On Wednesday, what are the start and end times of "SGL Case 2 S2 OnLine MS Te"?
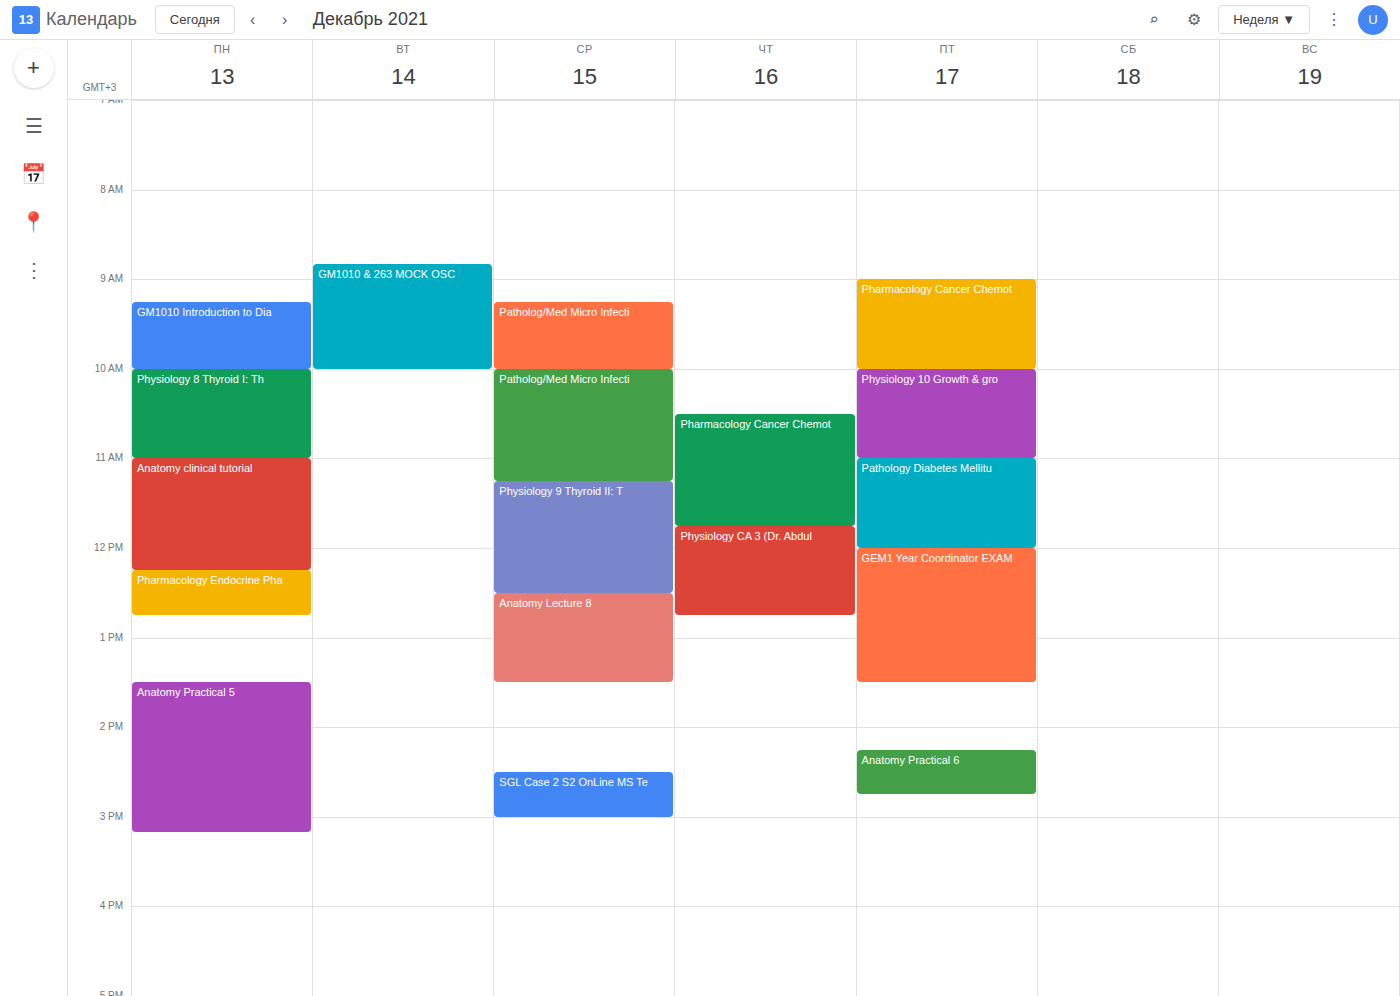
14:30 to 15:00